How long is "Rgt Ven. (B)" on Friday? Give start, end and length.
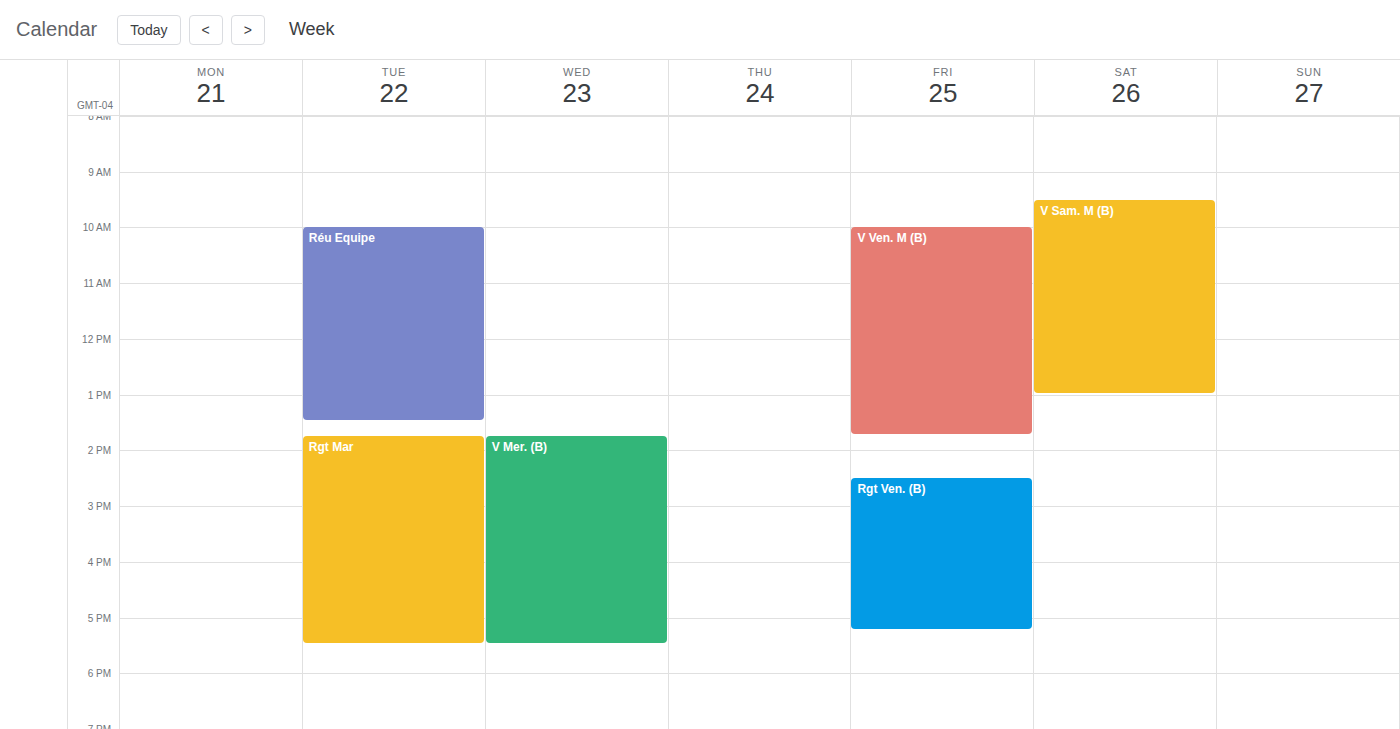
2:30 PM to 5:15 PM, 2 hours 45 minutes